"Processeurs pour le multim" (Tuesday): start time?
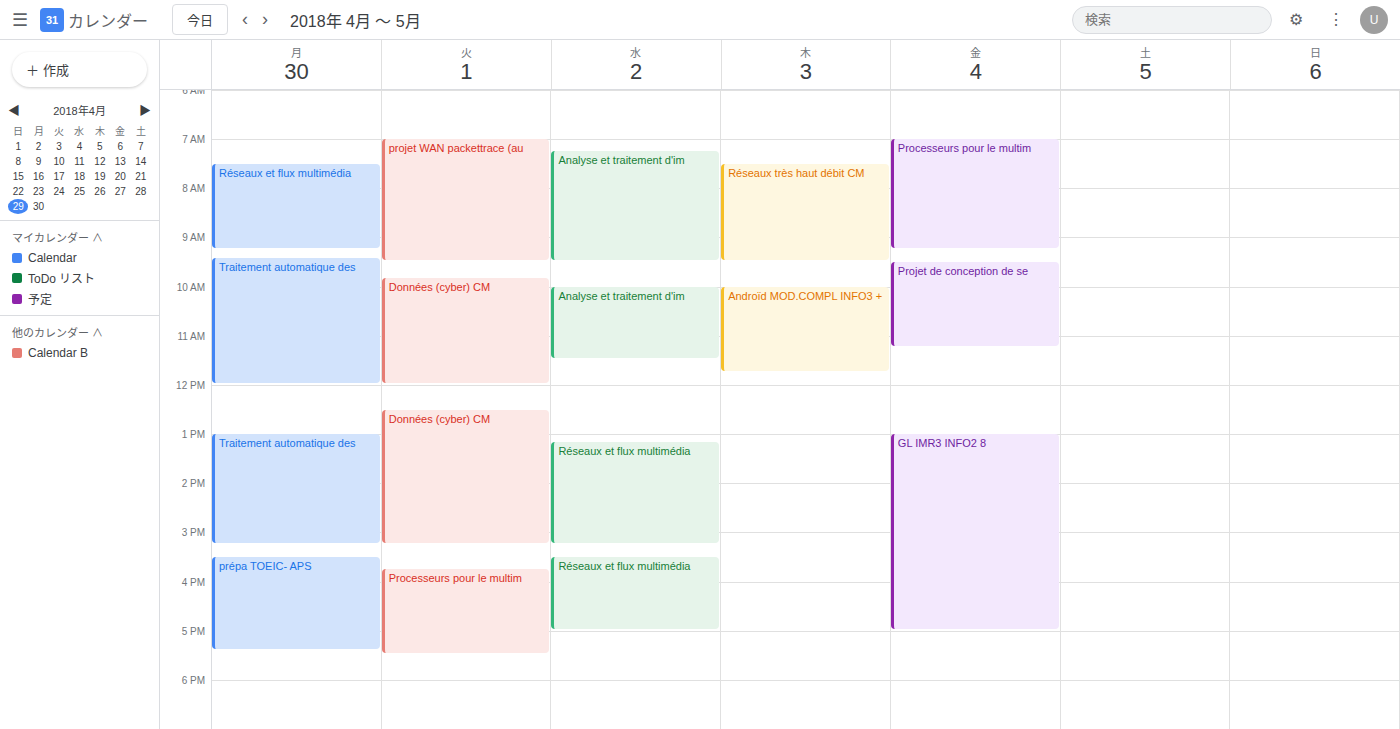
3:45 PM